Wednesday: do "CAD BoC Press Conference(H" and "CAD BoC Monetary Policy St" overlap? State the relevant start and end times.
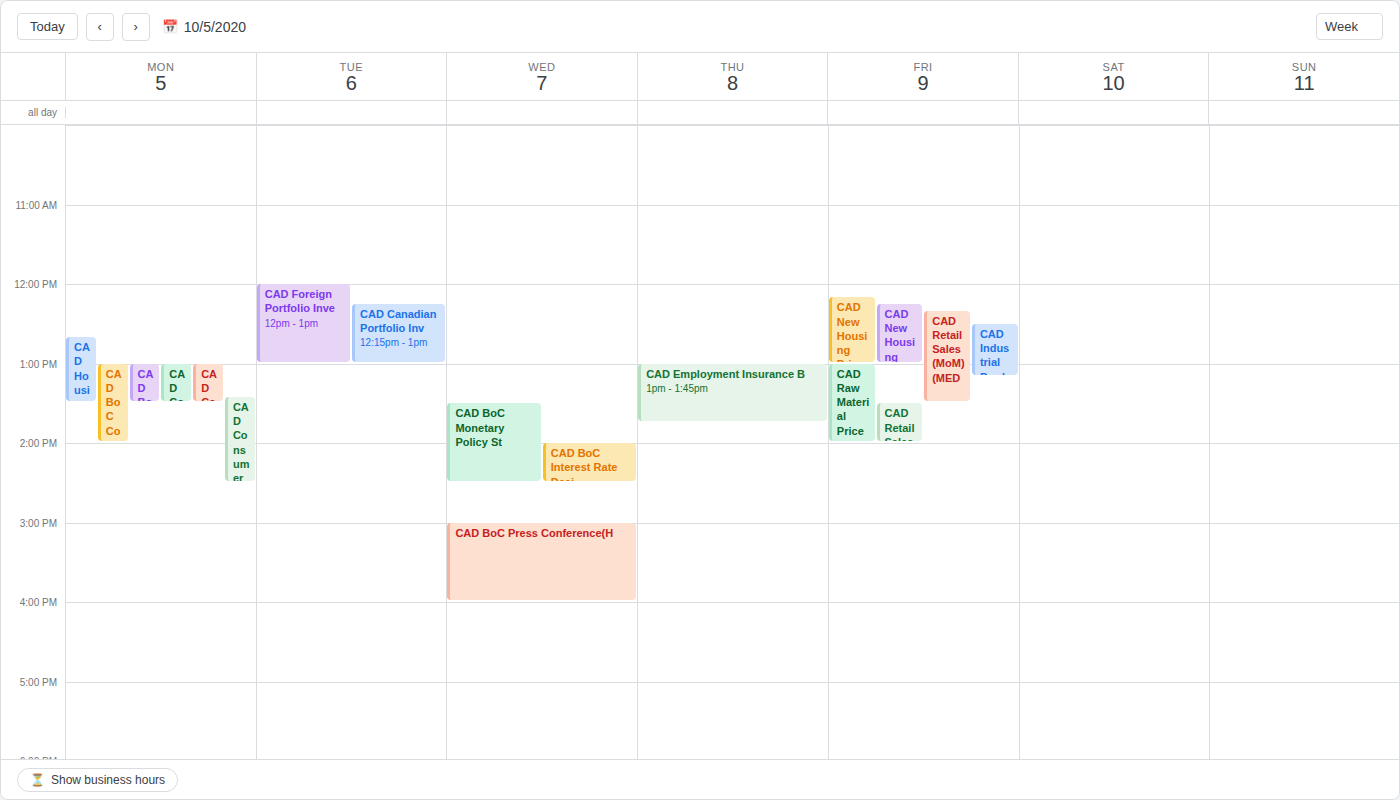
"CAD BoC Monetary Policy St" ends at 2:30 PM and "CAD BoC Press Conference(H" starts at 3:00 PM -- no overlap.